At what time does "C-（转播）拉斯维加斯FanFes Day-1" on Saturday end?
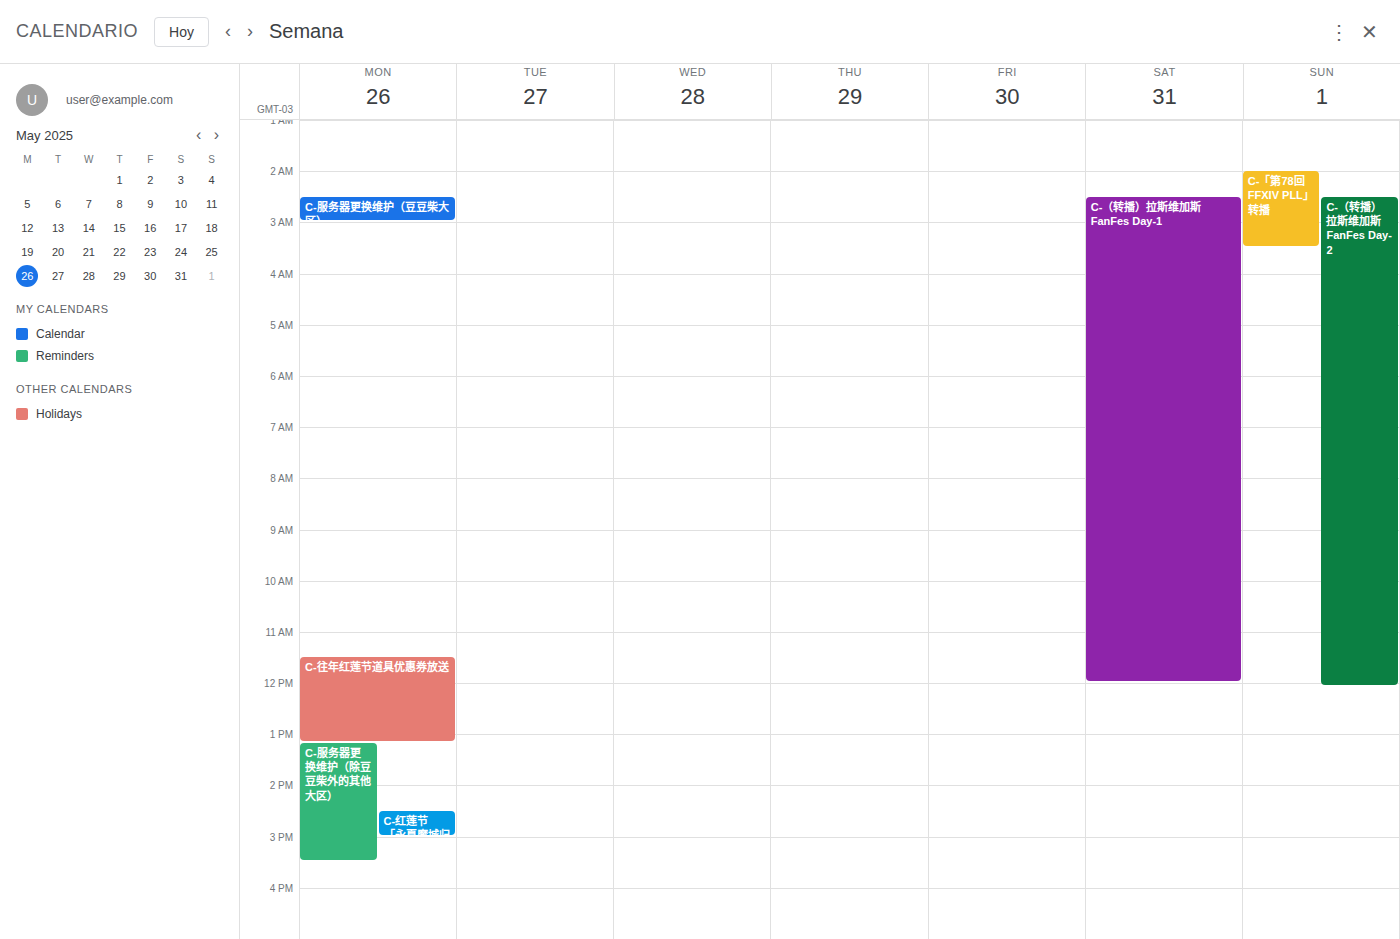
12:00 PM